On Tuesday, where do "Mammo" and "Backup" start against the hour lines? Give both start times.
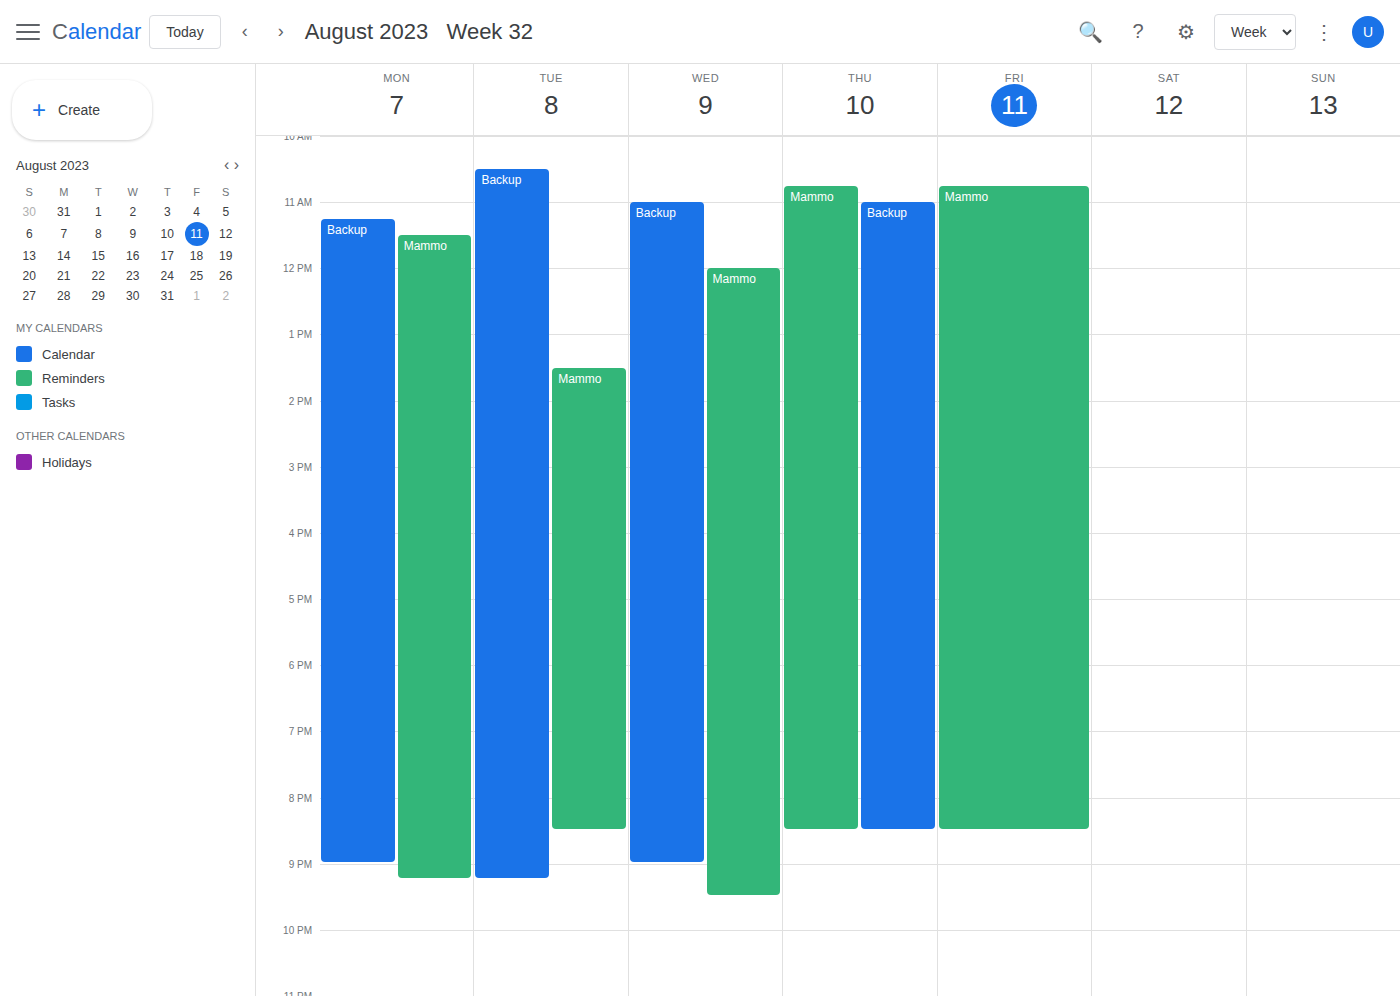
"Mammo": 1:30 PM, halfway between the 1 PM and 2 PM lines. "Backup": 10:30 AM, halfway between the 10 AM and 11 AM lines.